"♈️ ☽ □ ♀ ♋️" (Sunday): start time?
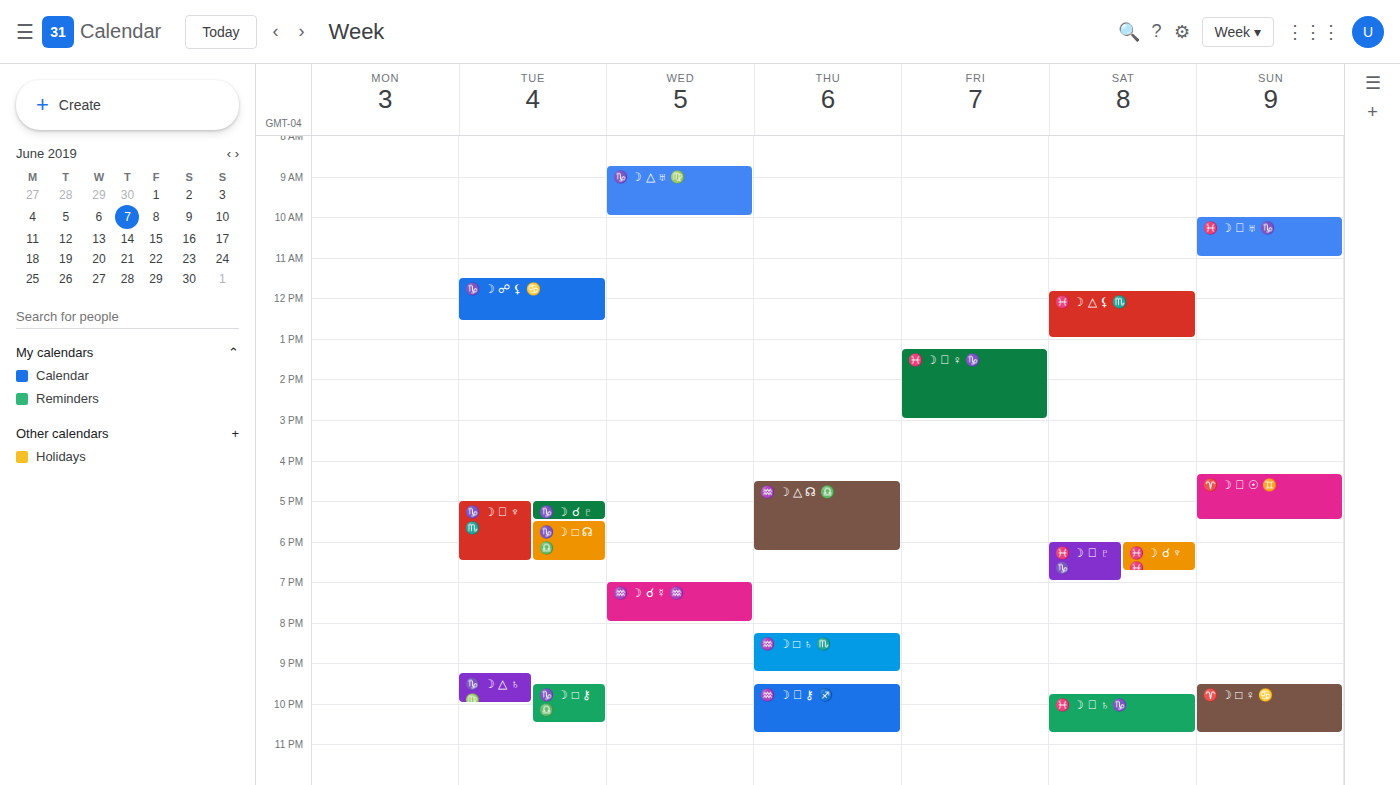
9:30 PM